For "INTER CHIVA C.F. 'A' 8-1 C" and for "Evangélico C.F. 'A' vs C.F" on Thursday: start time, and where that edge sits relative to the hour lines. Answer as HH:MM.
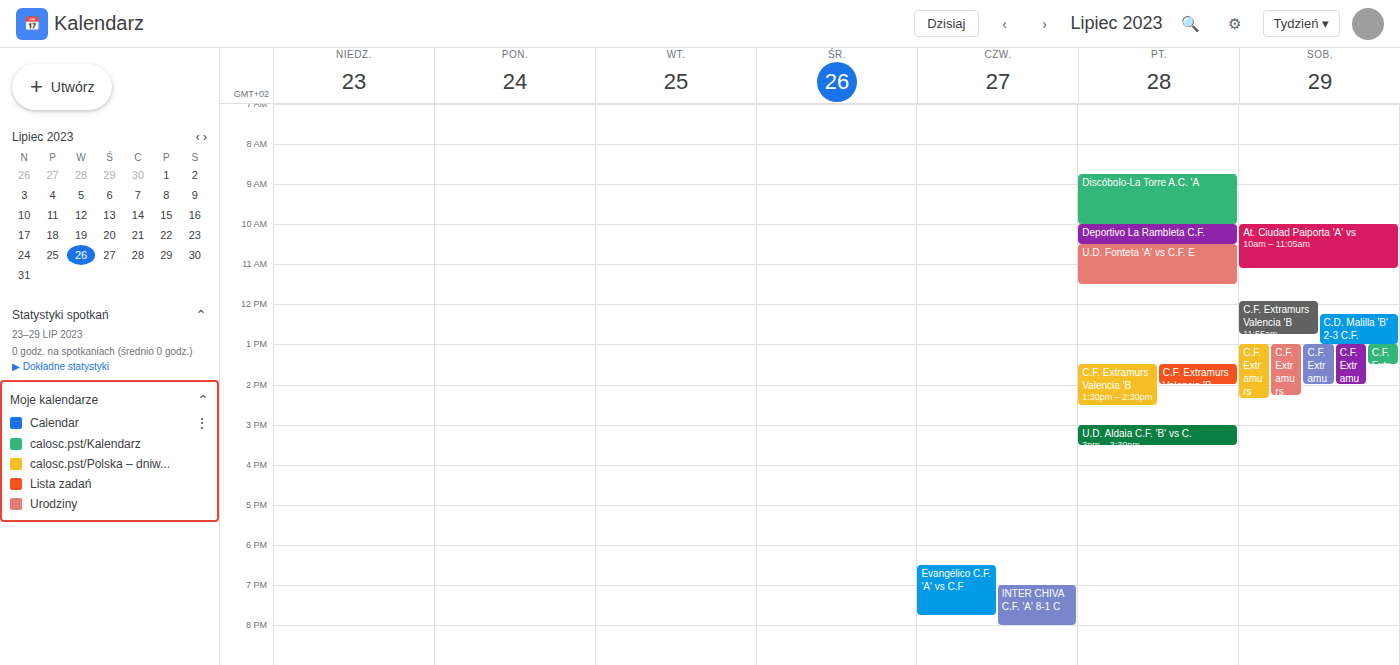
"INTER CHIVA C.F. 'A' 8-1 C": 19:00, exactly on the 19:00 line. "Evangélico C.F. 'A' vs C.F": 18:30, halfway between the 18:00 and 19:00 lines.